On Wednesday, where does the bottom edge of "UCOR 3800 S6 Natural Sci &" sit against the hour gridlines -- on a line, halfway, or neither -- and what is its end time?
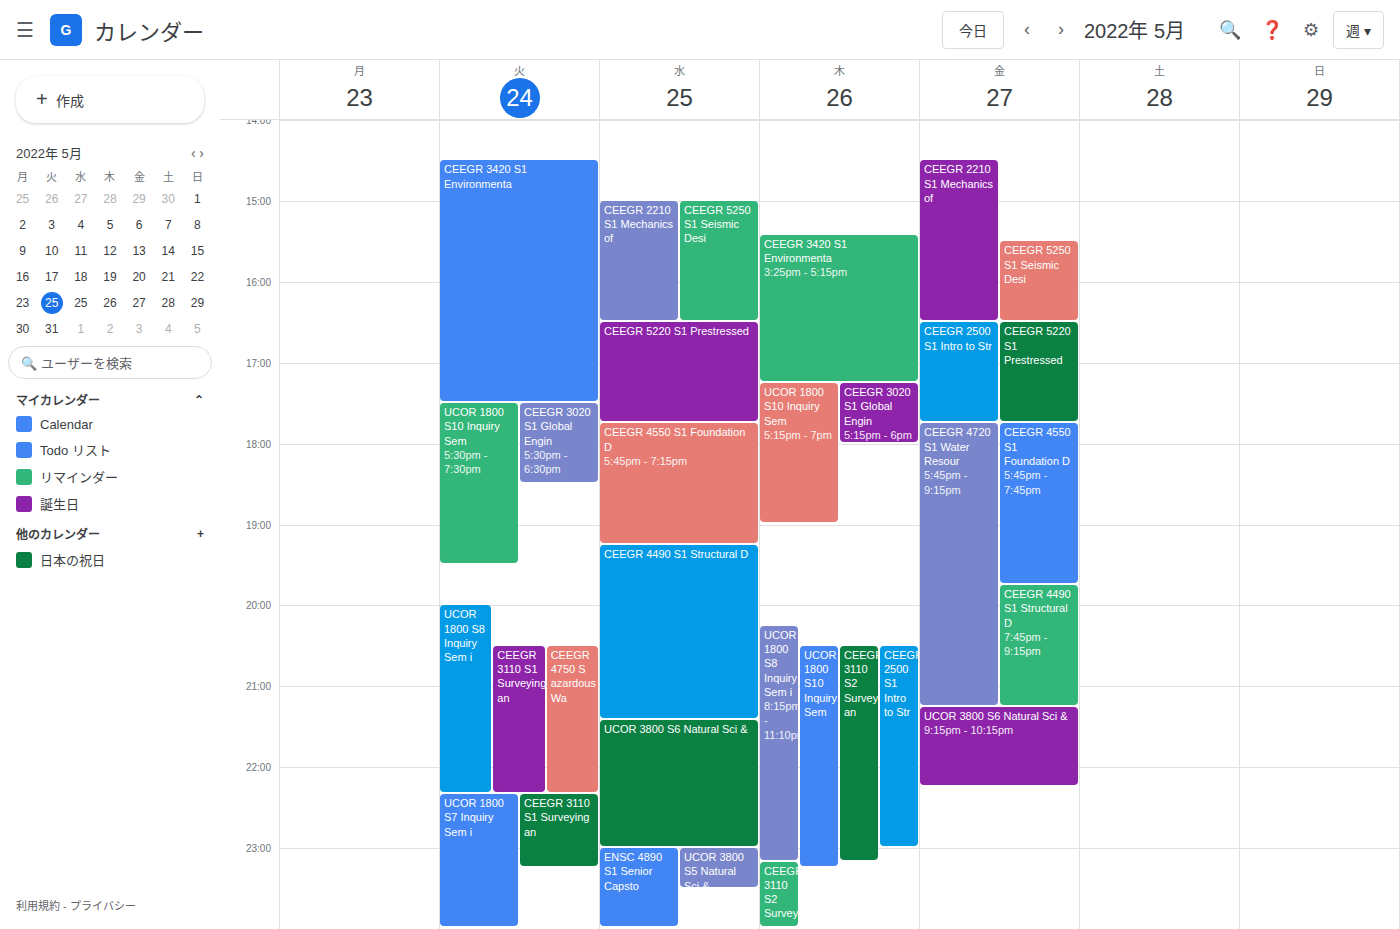
11:00 PM -- exactly on the 11 PM line.